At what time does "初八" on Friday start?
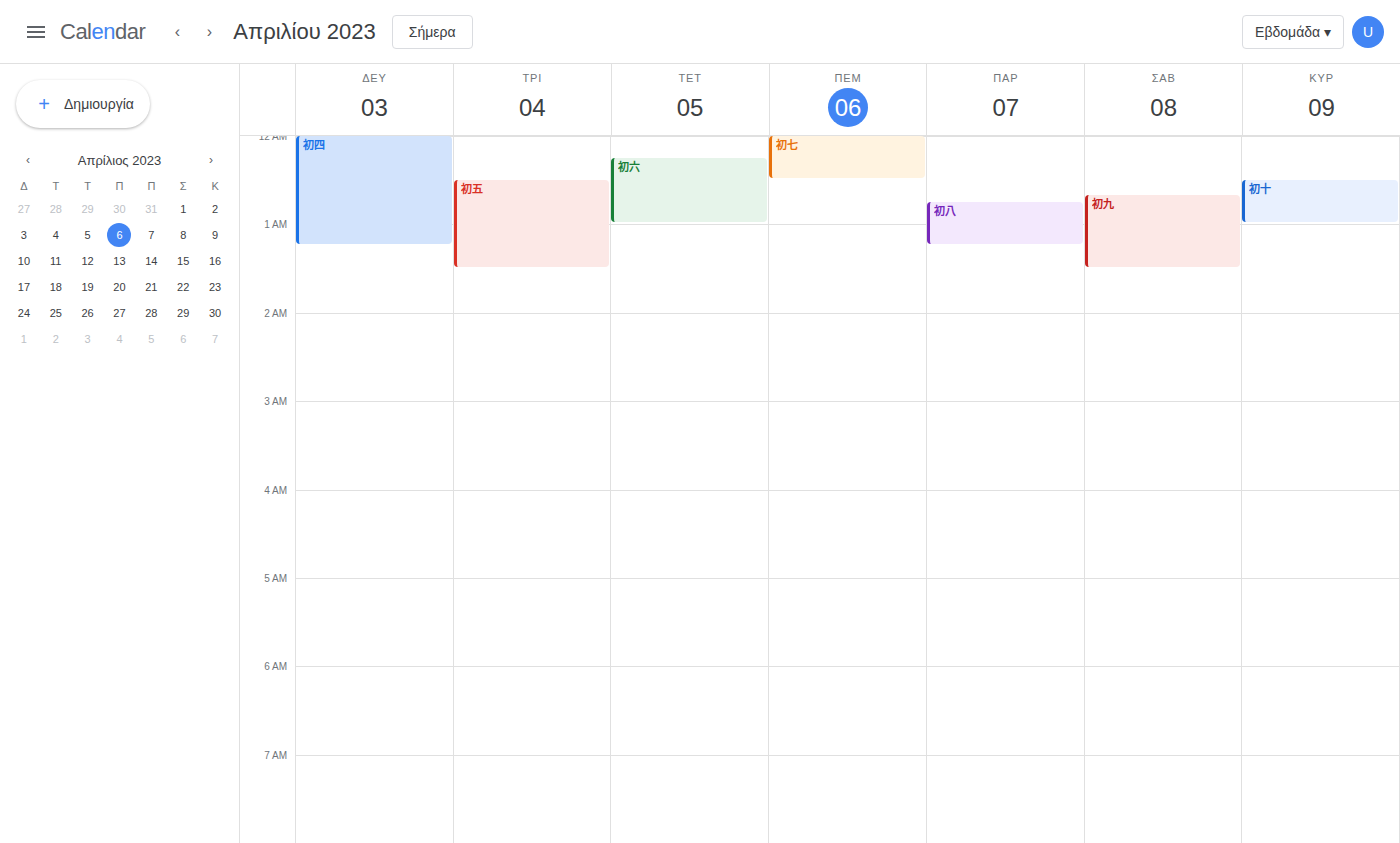
12:45 AM